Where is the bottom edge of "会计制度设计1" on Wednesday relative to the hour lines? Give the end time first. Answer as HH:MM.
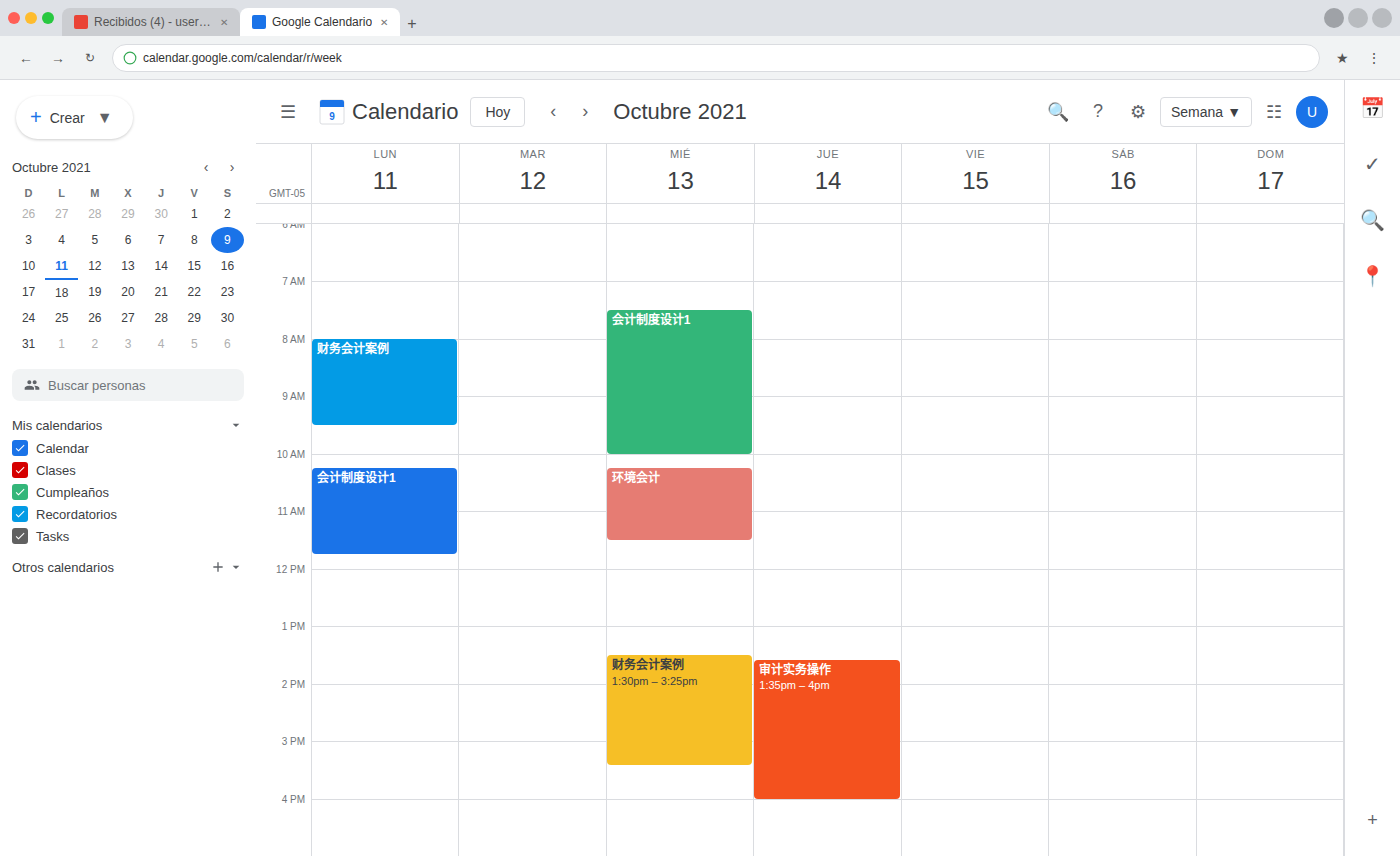
10:00 -- exactly on the 10:00 line.